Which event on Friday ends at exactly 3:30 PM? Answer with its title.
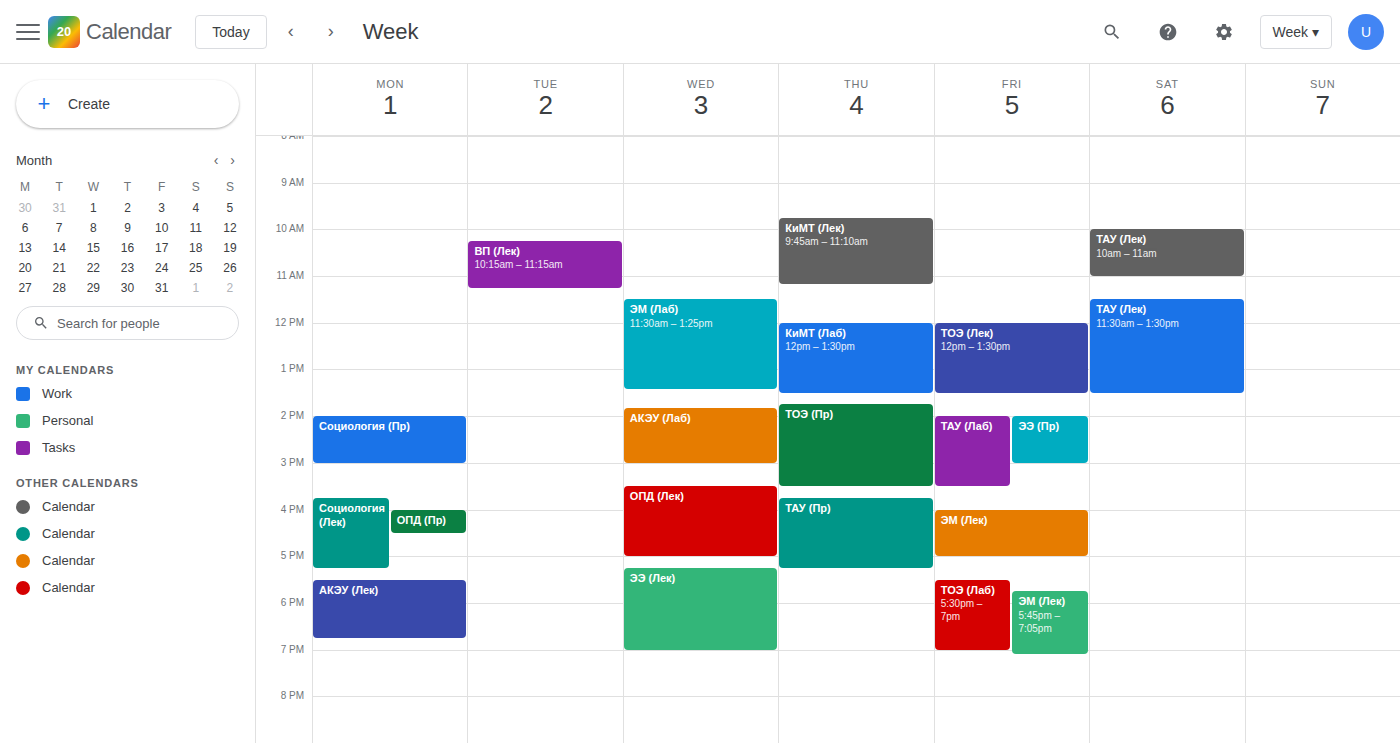
"ТАУ (Лаб)"